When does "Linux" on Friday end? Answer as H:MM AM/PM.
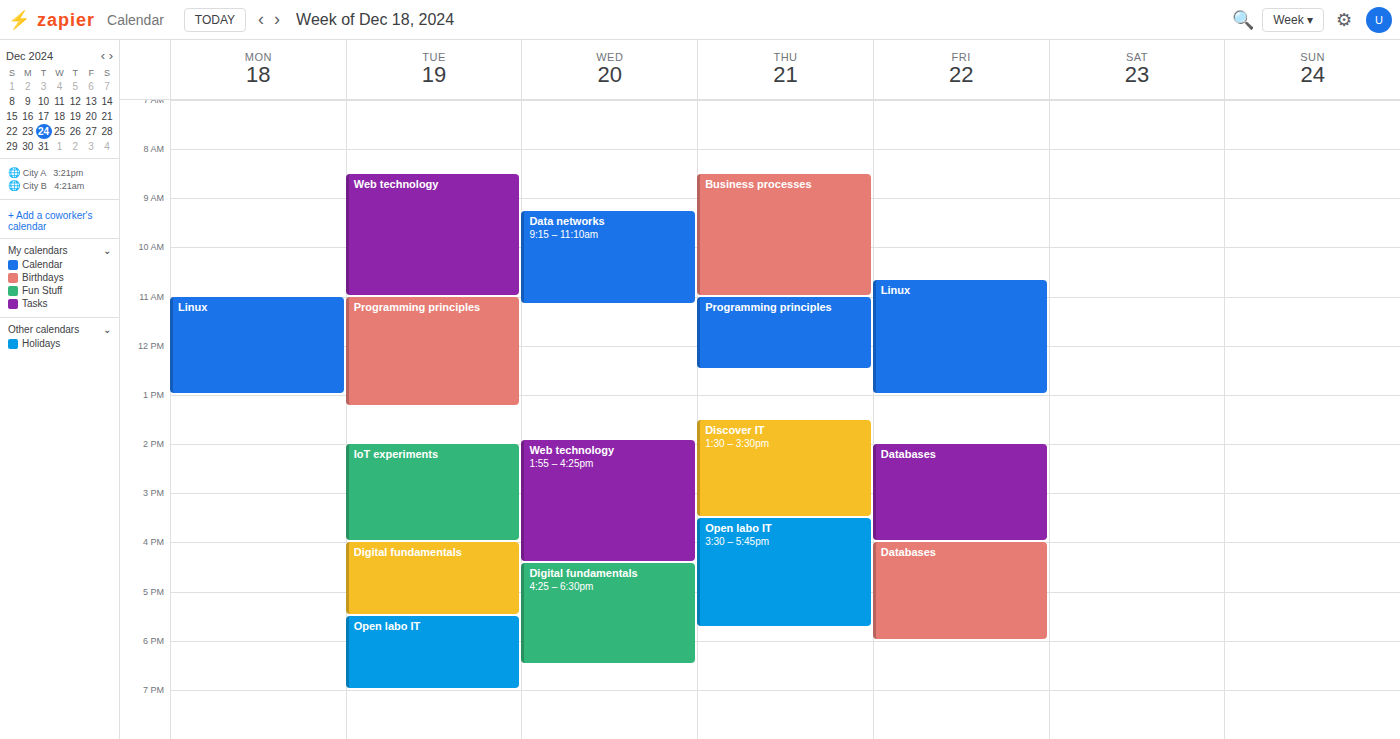
1:00 PM